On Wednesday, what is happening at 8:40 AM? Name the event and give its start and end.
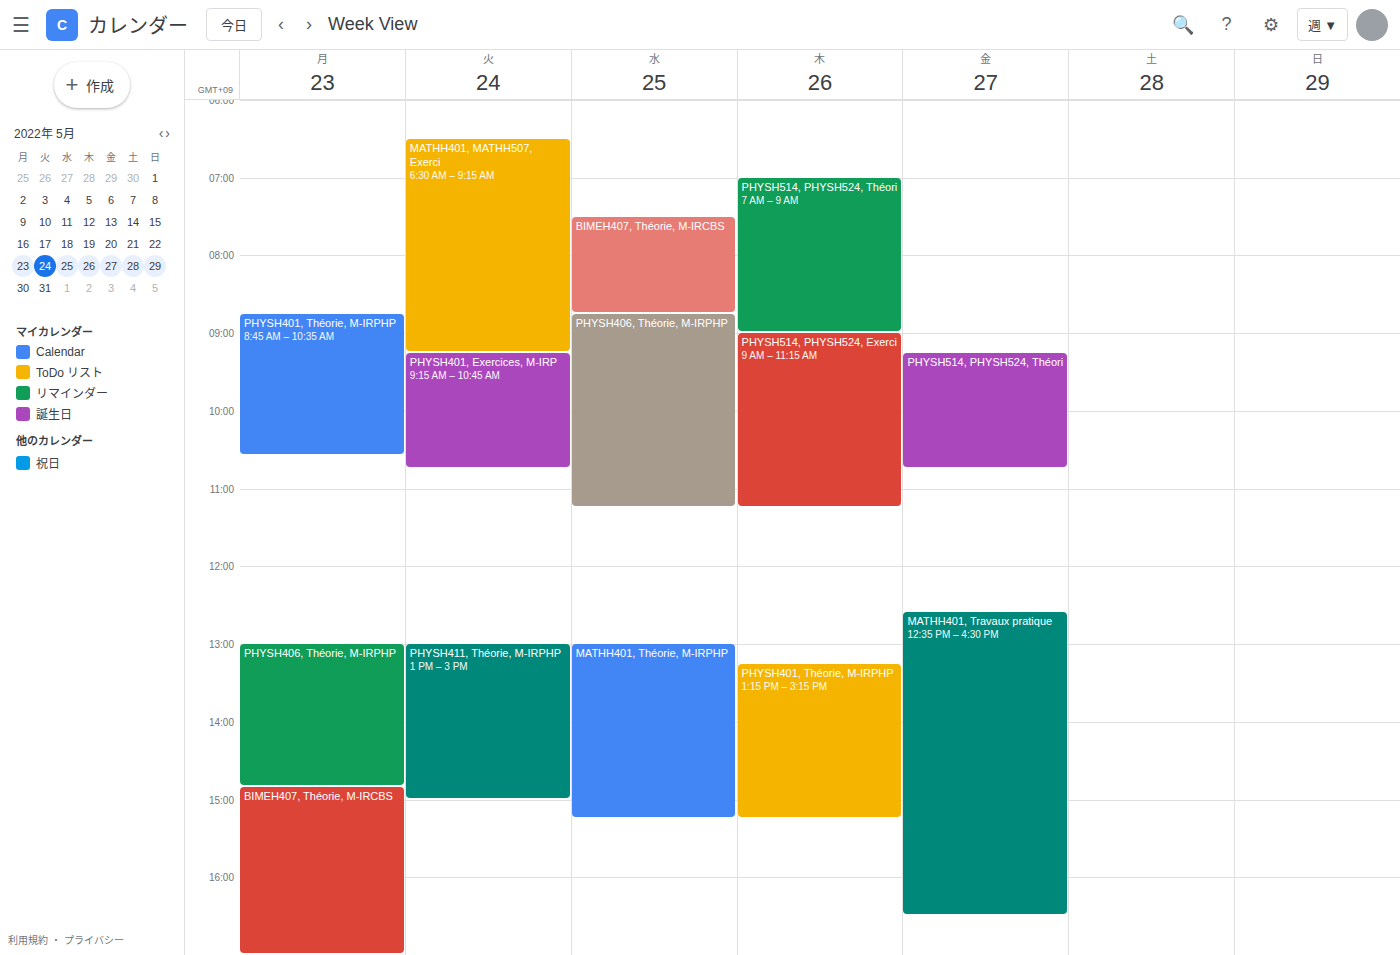
"BIMEH407, Théorie, M-IRCBS", 7:30 AM to 8:45 AM